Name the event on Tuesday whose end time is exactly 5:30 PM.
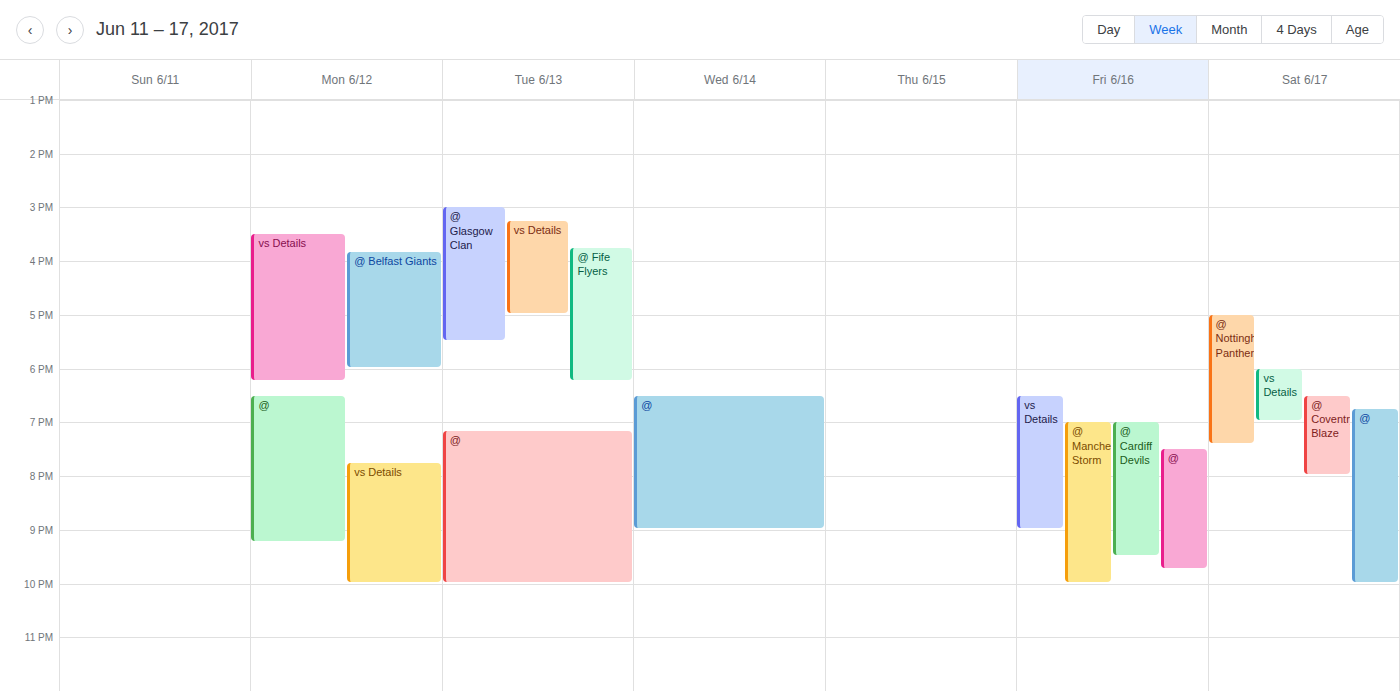
"@ Glasgow Clan"